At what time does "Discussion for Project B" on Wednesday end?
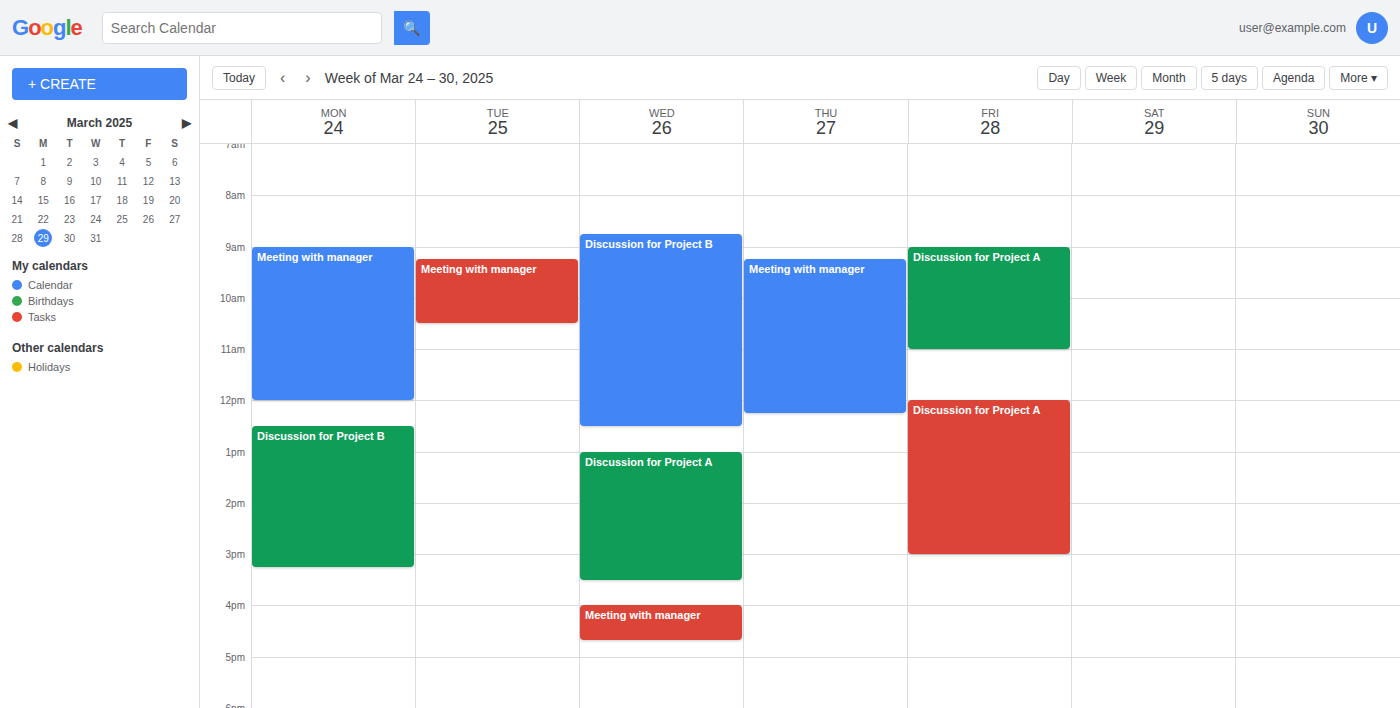
12:30 PM